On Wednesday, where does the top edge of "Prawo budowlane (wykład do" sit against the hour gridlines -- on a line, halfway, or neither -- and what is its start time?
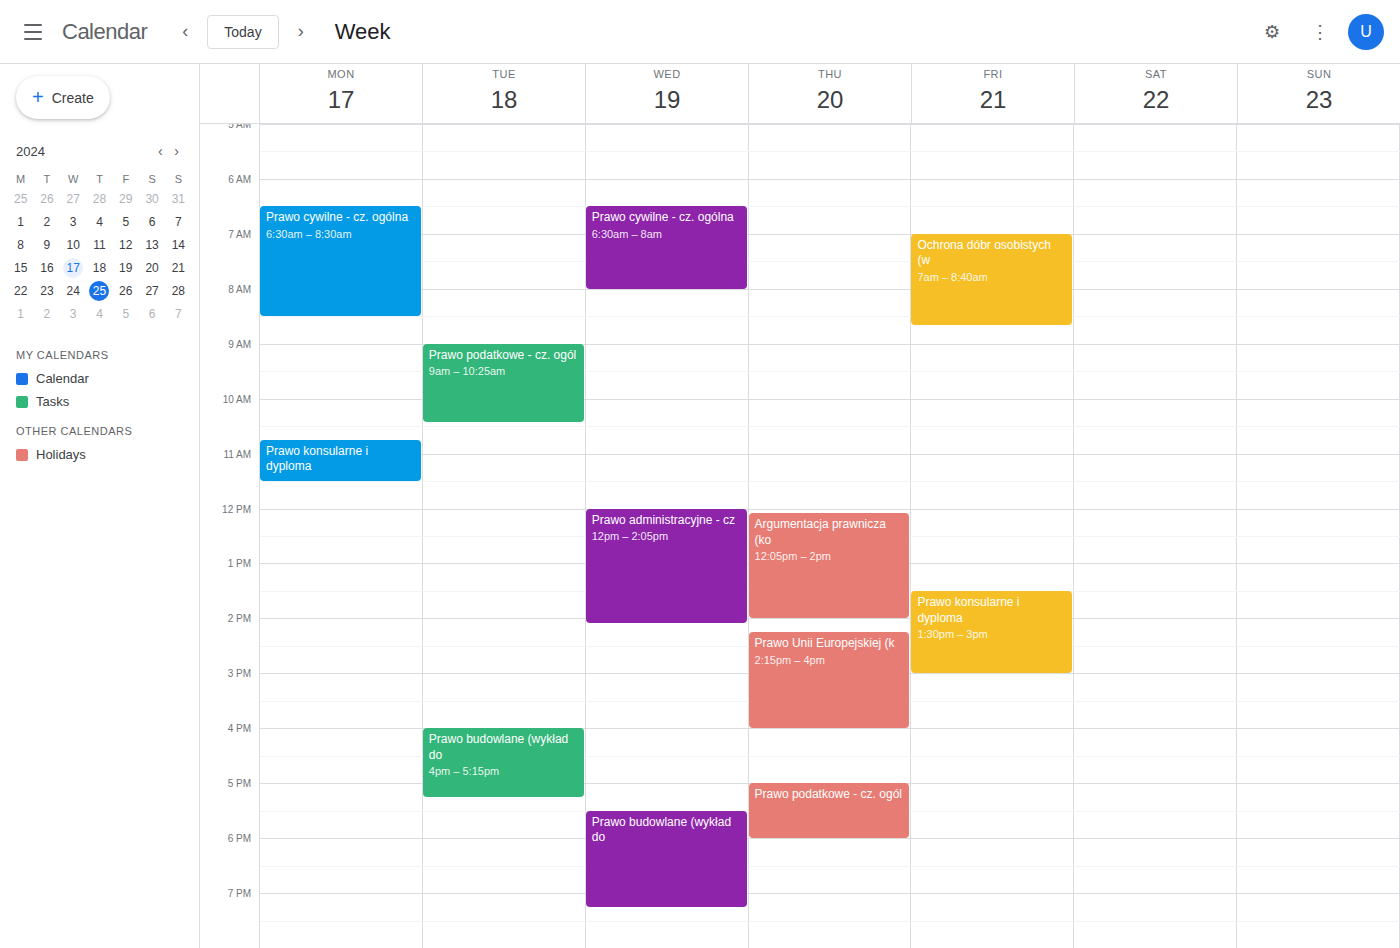
5:30 PM -- halfway between the 5 PM and 6 PM lines.